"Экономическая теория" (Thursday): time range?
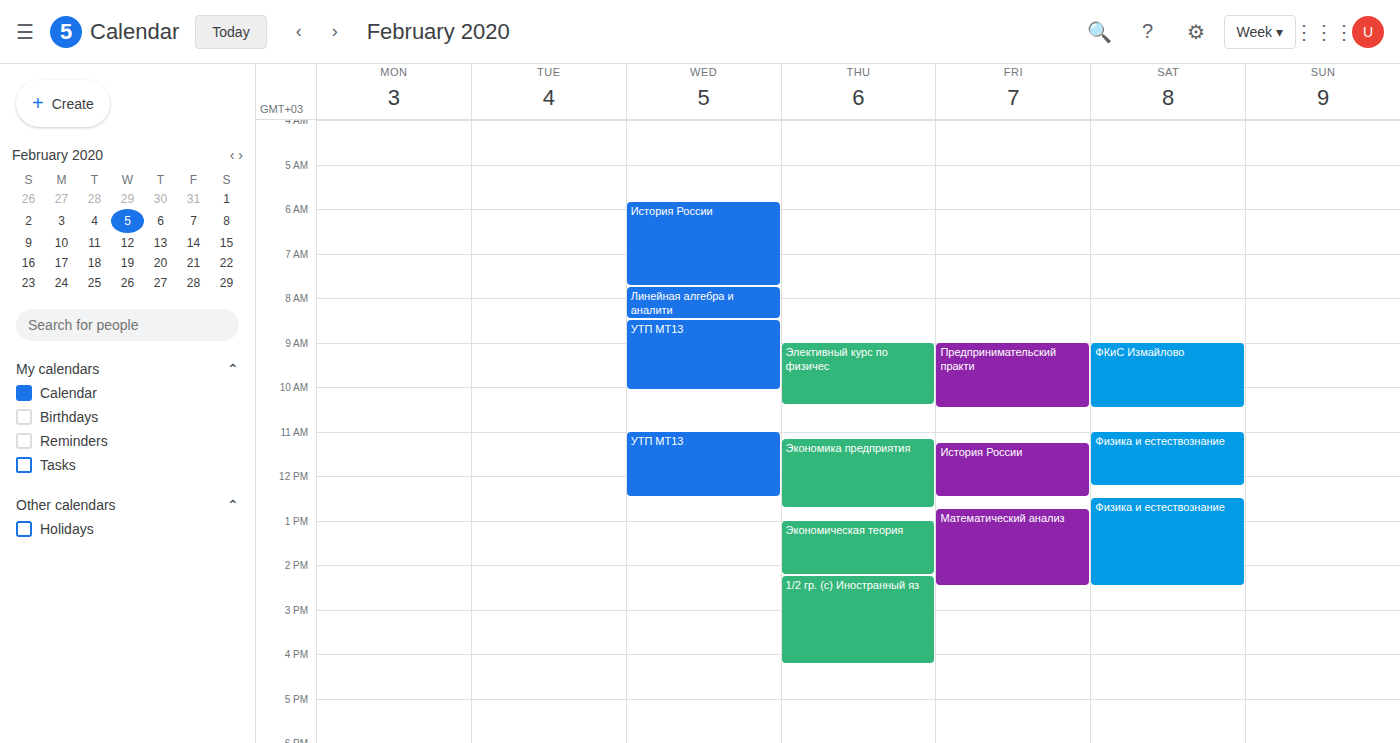
1:00 PM to 2:15 PM